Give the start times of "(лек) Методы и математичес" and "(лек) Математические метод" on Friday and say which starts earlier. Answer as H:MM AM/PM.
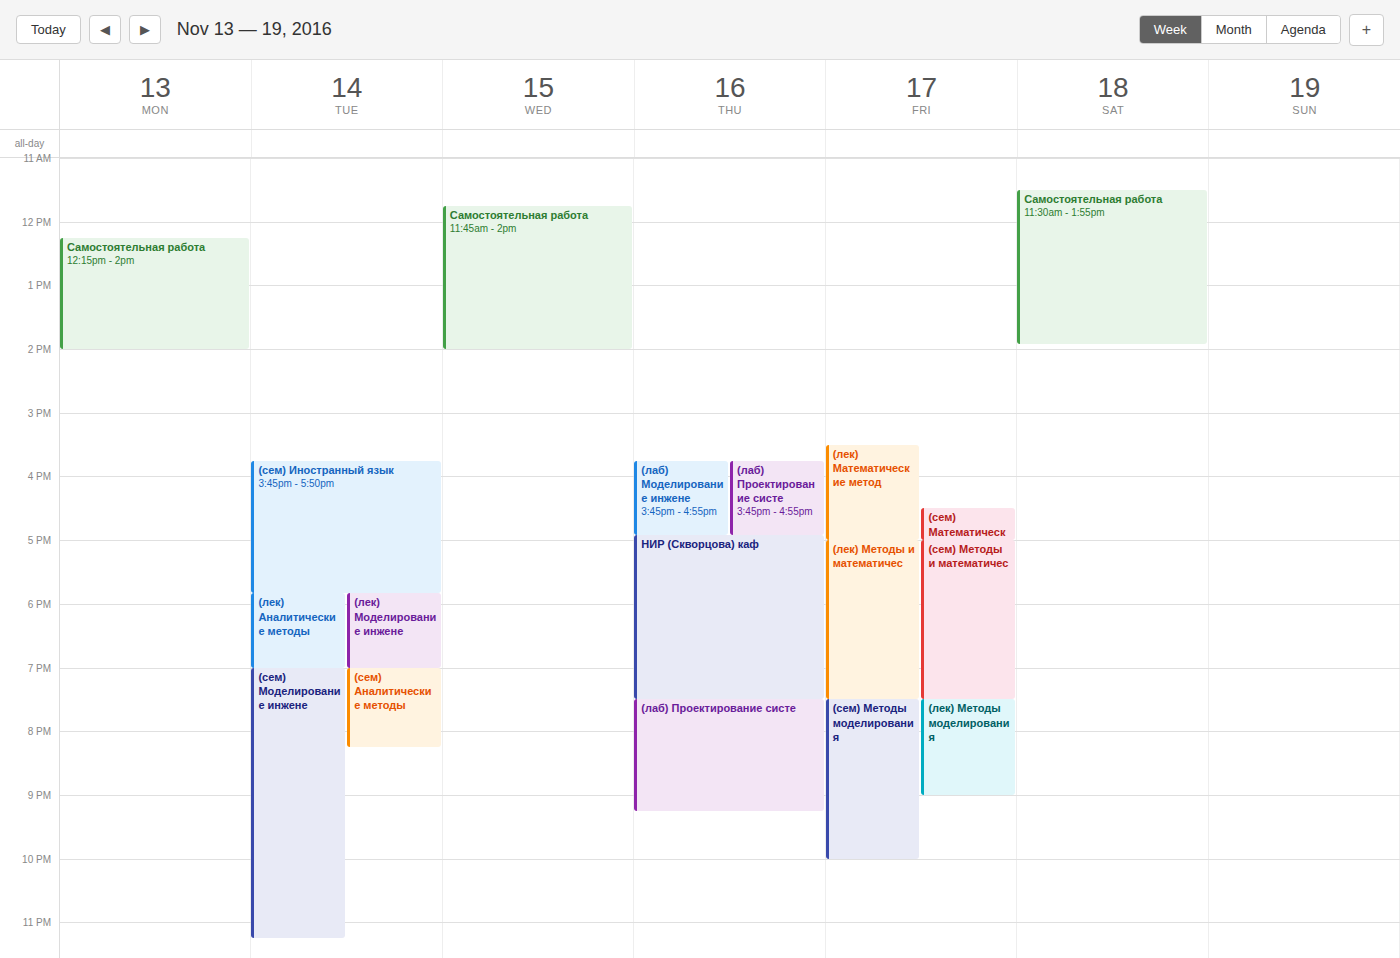
"(лек) Математические метод" 3:30 PM; "(лек) Методы и математичес" 5:00 PM.